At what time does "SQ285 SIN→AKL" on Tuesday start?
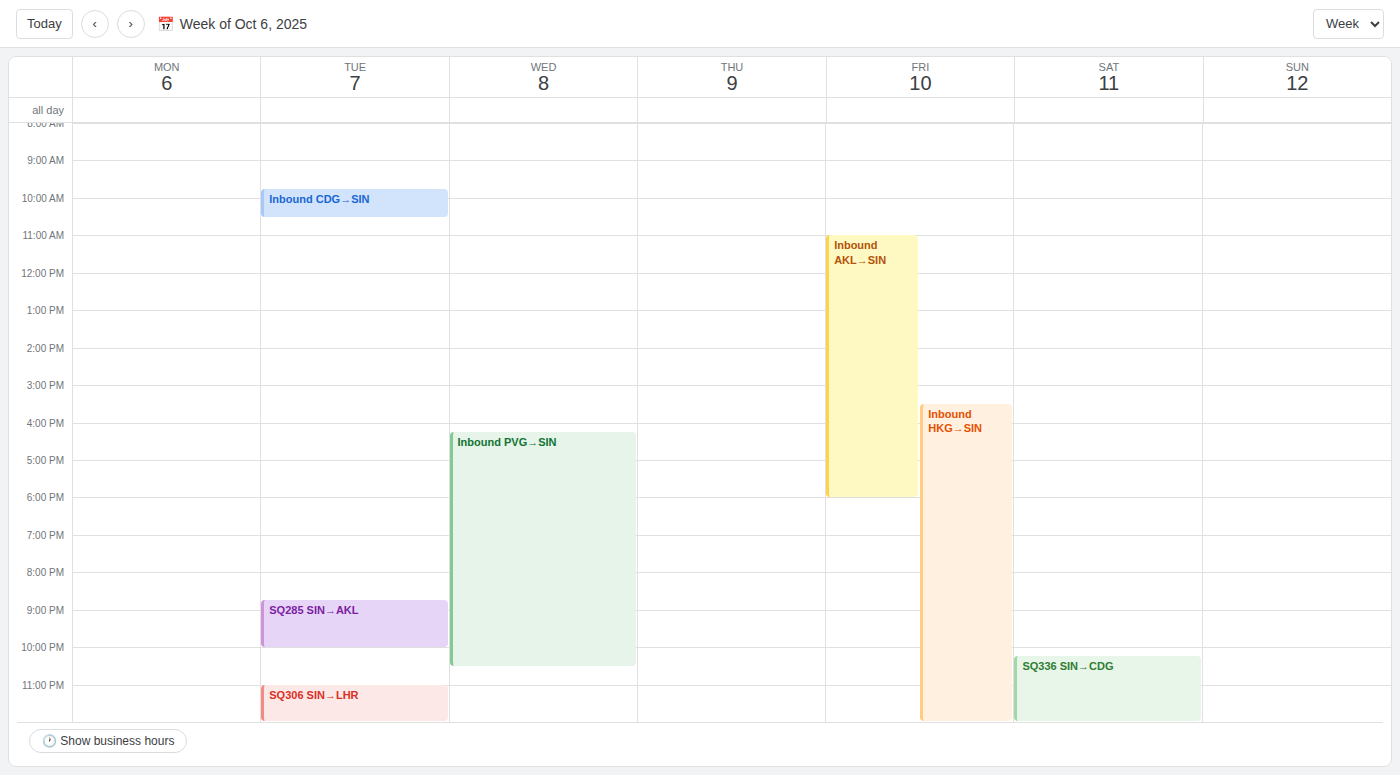
8:45 PM